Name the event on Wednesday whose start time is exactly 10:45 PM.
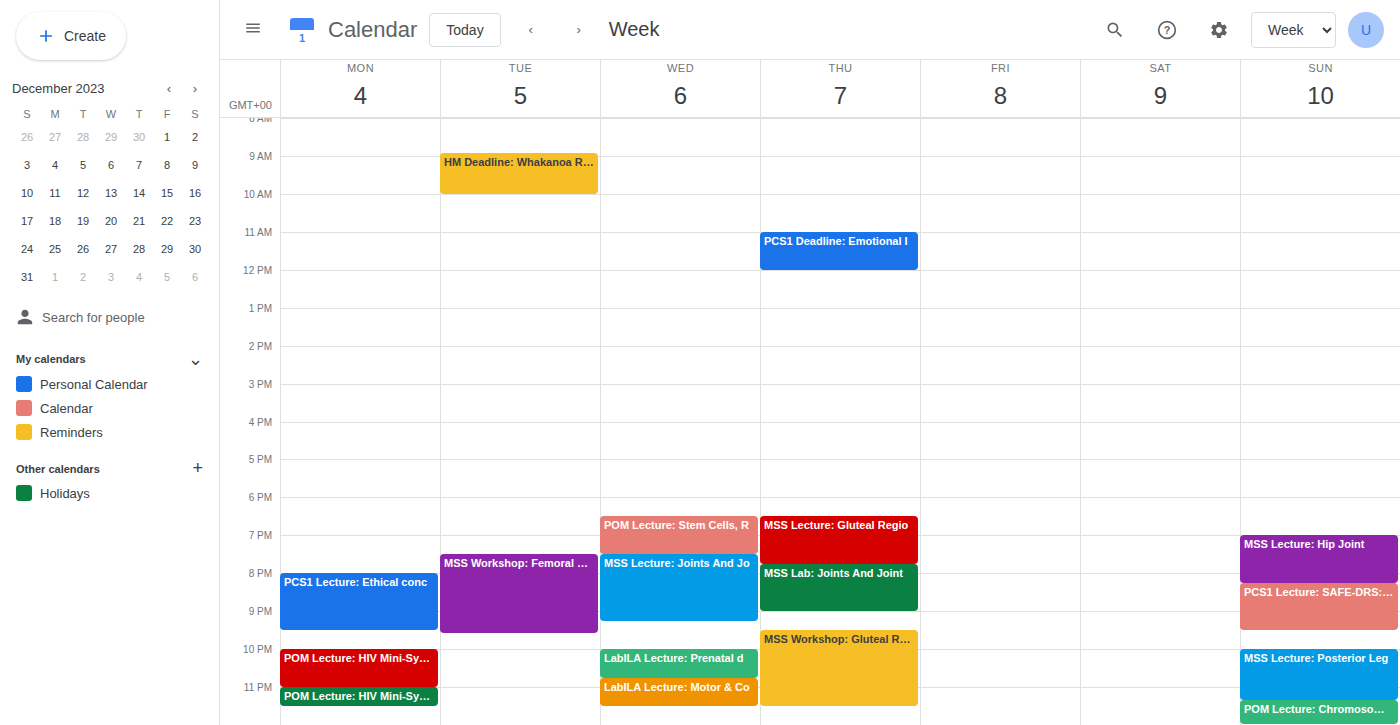
"LabILA Lecture: Motor & Co"